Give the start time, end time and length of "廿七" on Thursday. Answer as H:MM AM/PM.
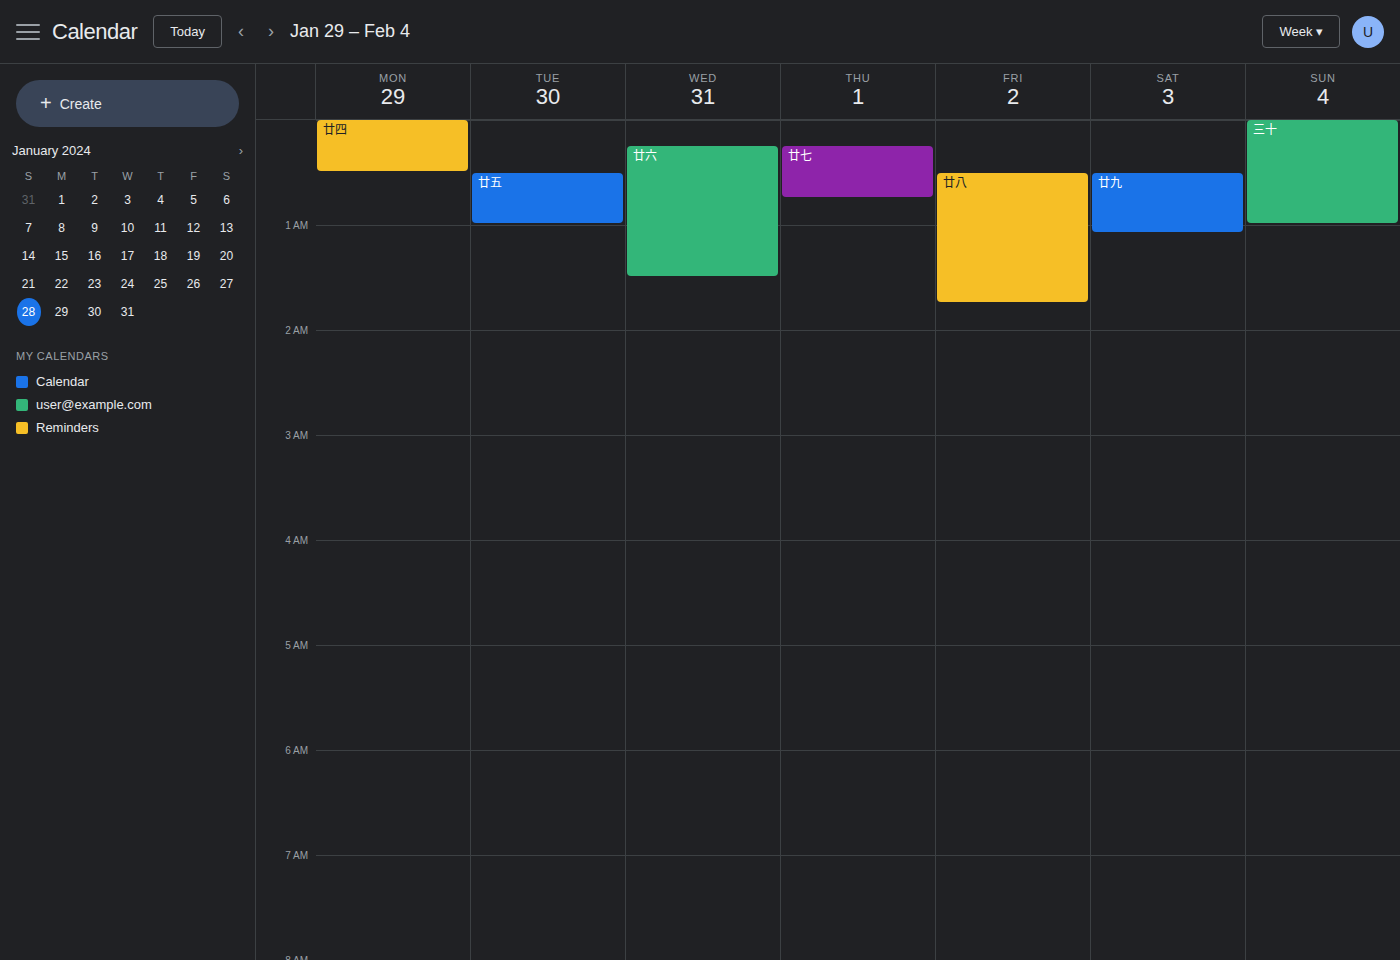
12:15 AM to 12:45 AM, 30 minutes